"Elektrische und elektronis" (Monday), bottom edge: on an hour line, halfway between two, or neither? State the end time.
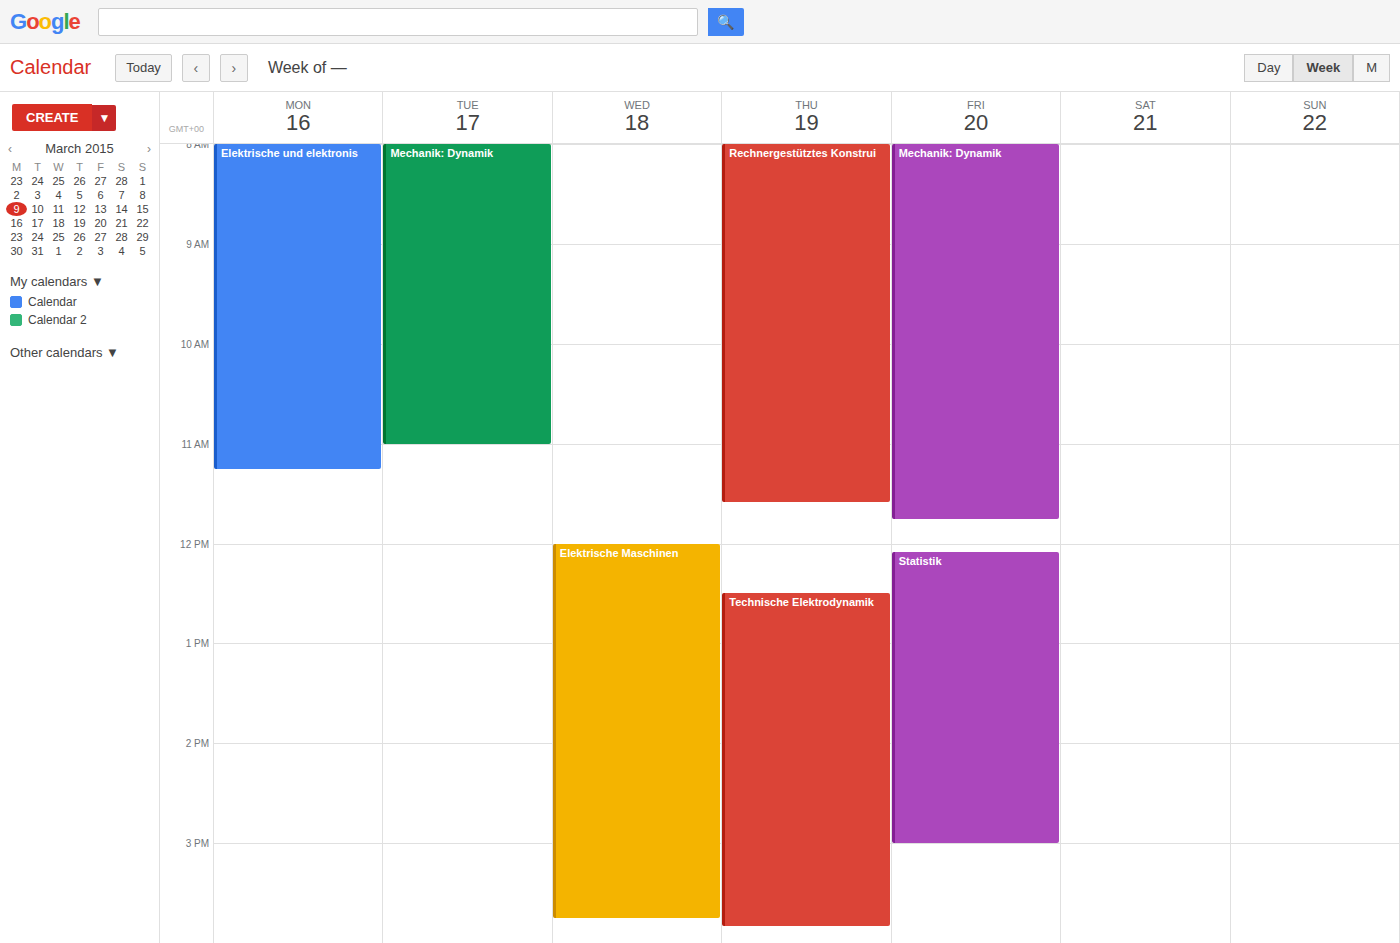
11:15 AM -- neither: a quarter of the way from the 11 AM line to the 12 PM line.